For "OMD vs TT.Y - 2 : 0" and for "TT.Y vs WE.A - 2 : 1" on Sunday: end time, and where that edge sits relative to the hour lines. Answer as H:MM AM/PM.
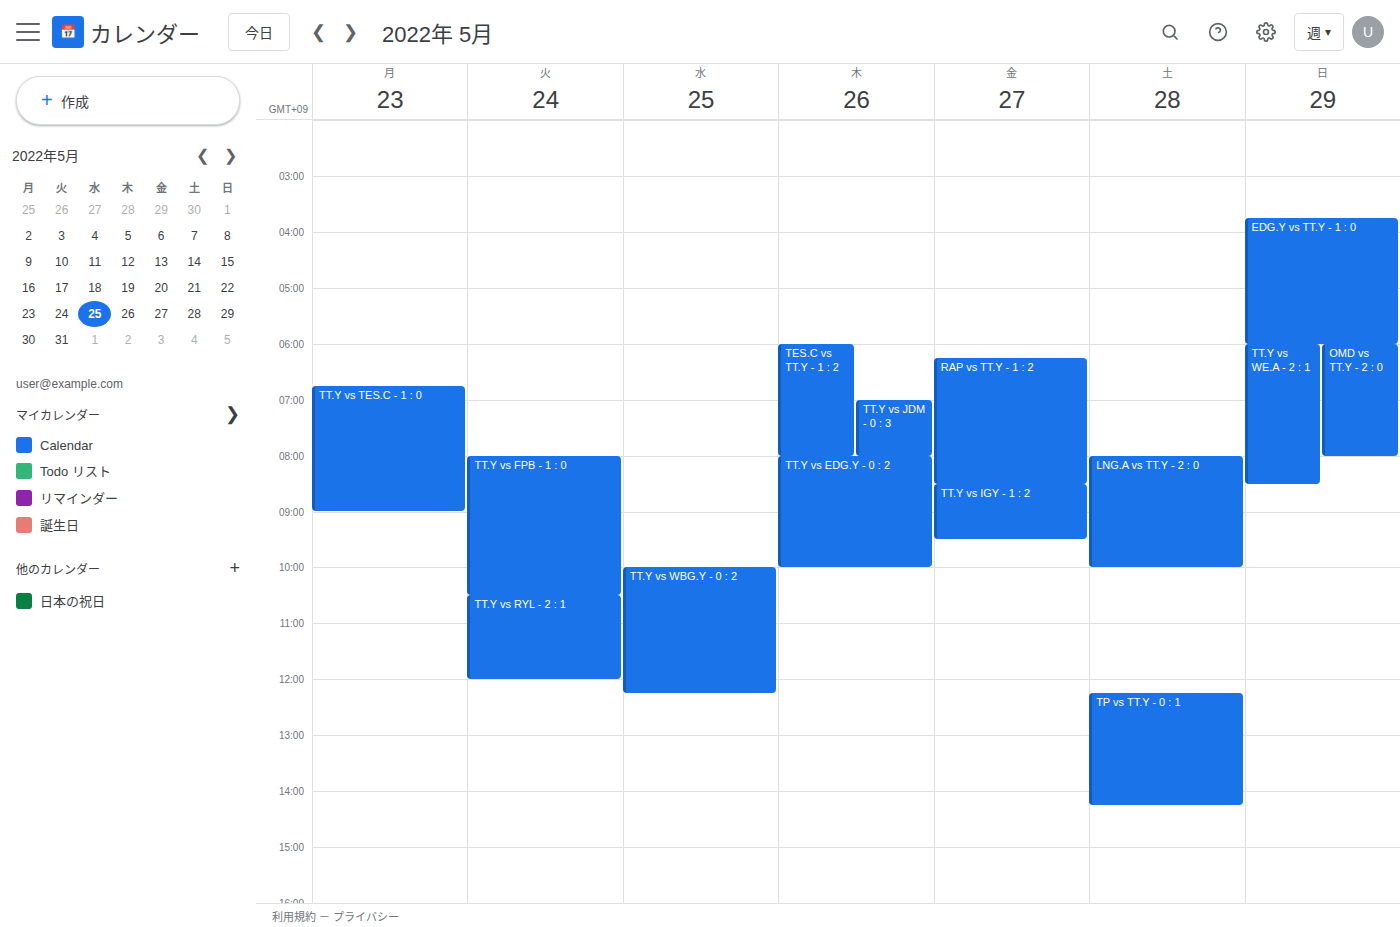
"OMD vs TT.Y - 2 : 0": 8:00 AM, exactly on the 8 AM line. "TT.Y vs WE.A - 2 : 1": 8:30 AM, halfway between the 8 AM and 9 AM lines.